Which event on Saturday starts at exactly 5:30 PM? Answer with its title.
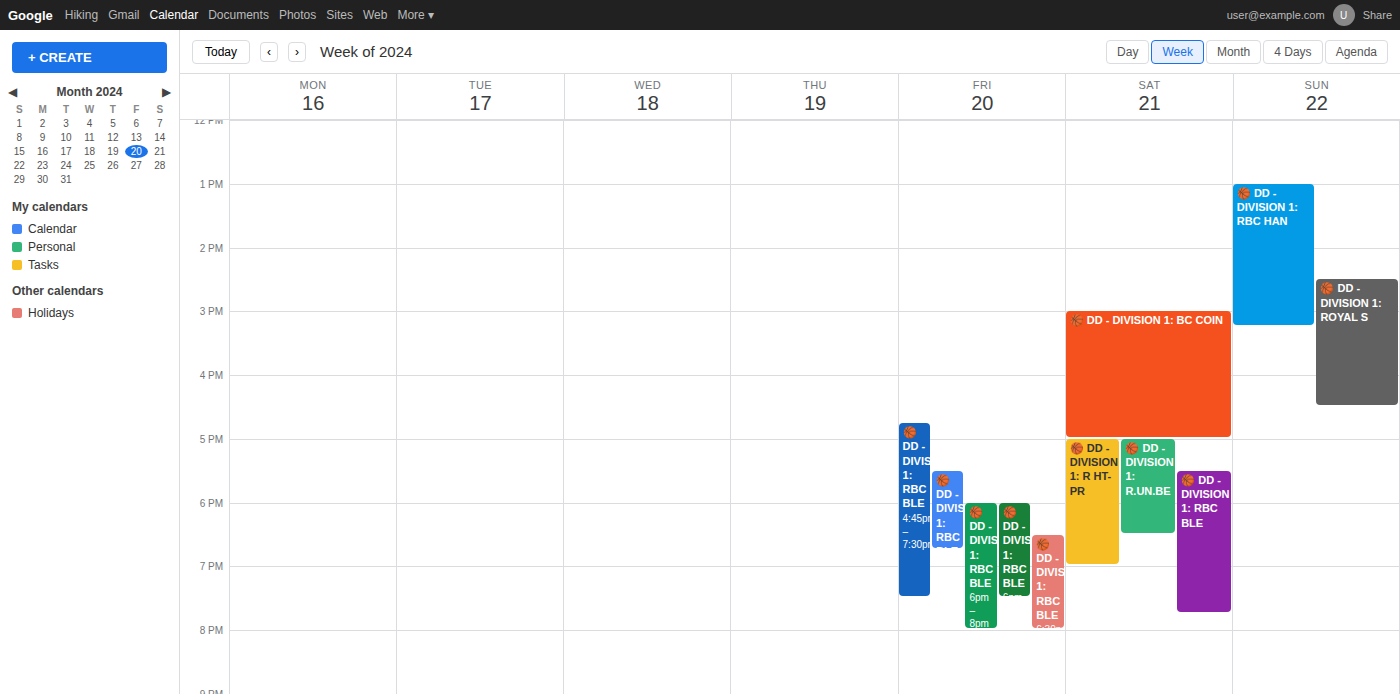
"🏀 DD - DIVISION 1: RBC BLE"